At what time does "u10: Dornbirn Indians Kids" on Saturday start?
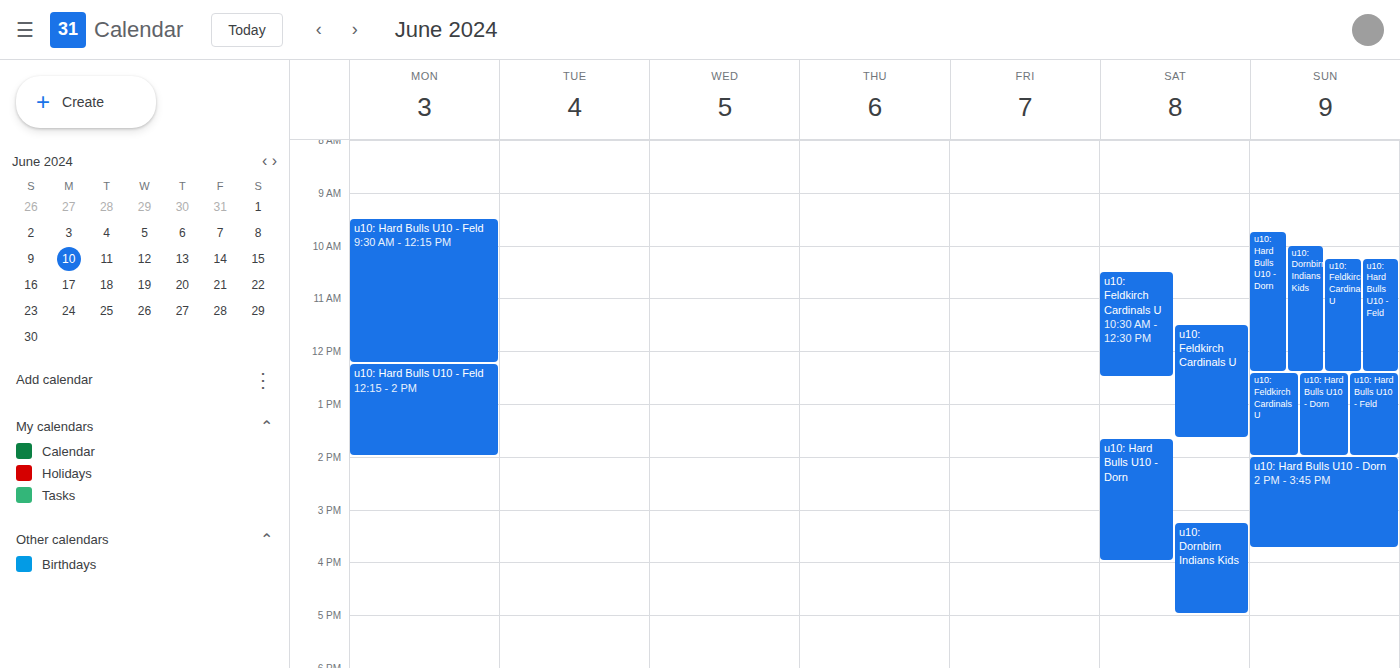
15:15